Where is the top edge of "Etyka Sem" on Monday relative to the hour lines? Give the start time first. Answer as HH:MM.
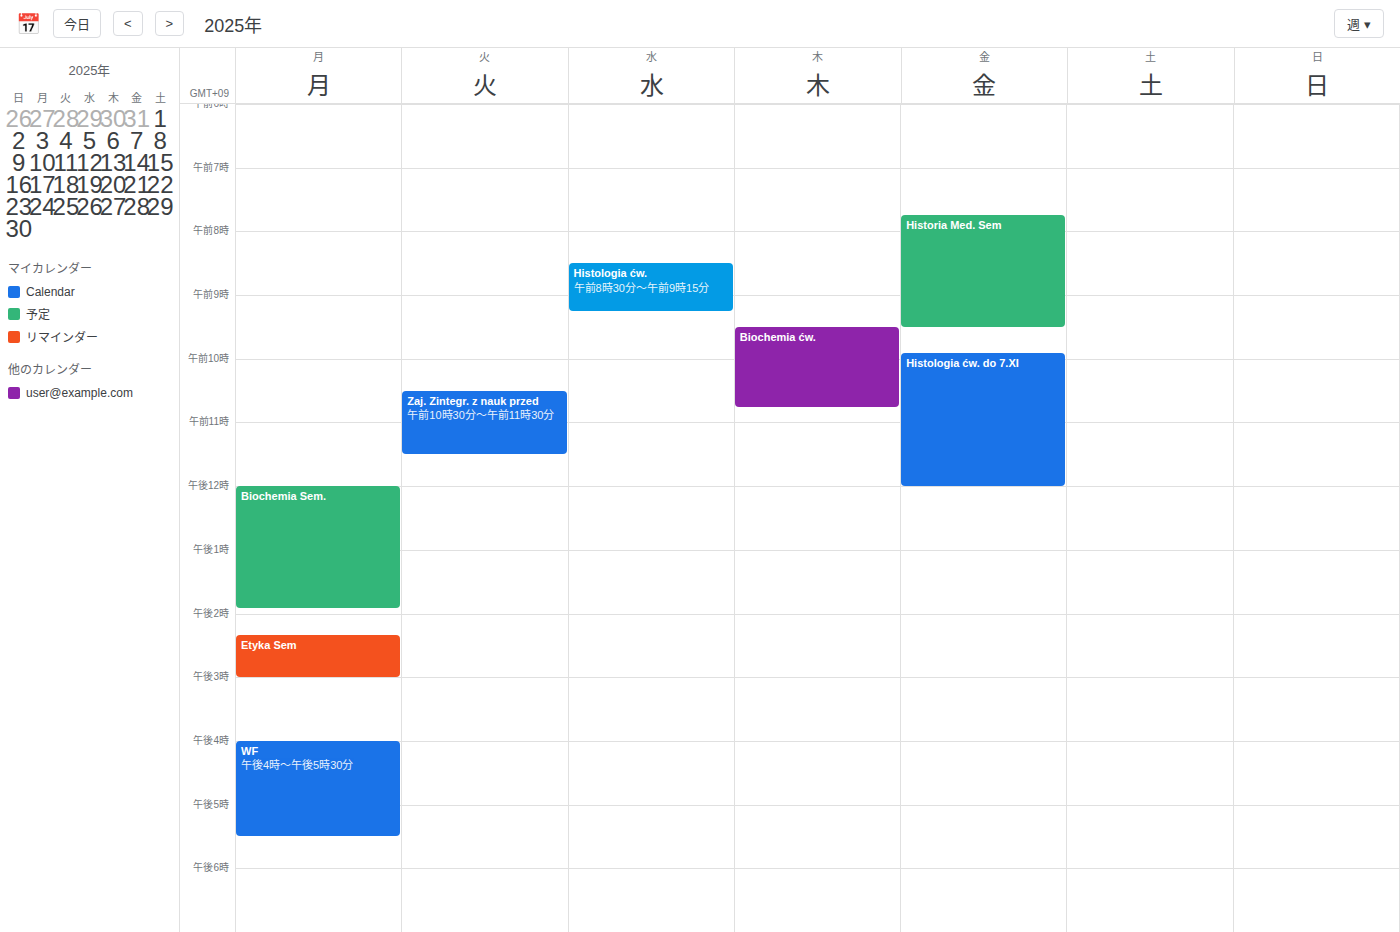
14:20 -- neither: 20 minutes below the 14:00 line and 40 minutes above the 15:00 line.